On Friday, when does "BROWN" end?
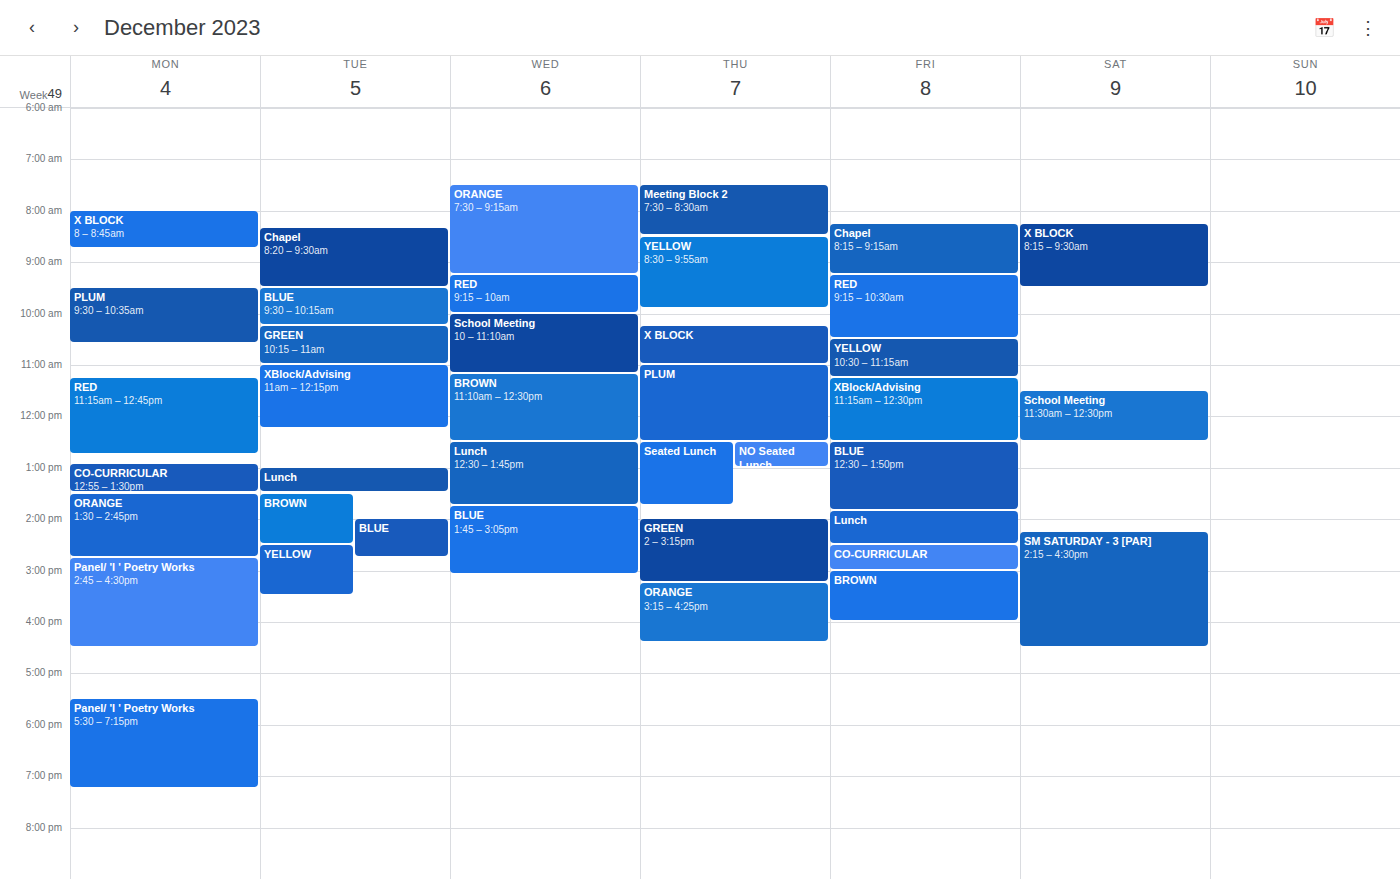
4:00 PM